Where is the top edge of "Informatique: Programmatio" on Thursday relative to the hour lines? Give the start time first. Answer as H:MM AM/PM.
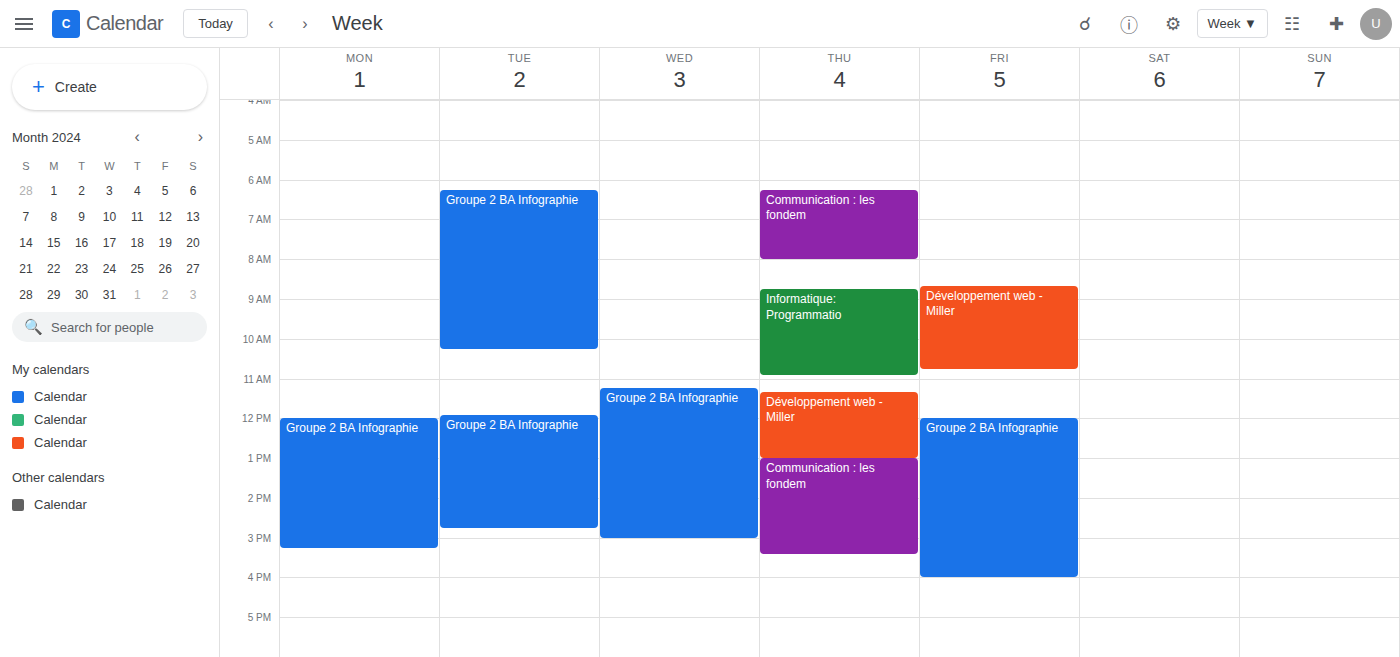
8:45 AM -- neither: three quarters of the way from the 8 AM line to the 9 AM line.